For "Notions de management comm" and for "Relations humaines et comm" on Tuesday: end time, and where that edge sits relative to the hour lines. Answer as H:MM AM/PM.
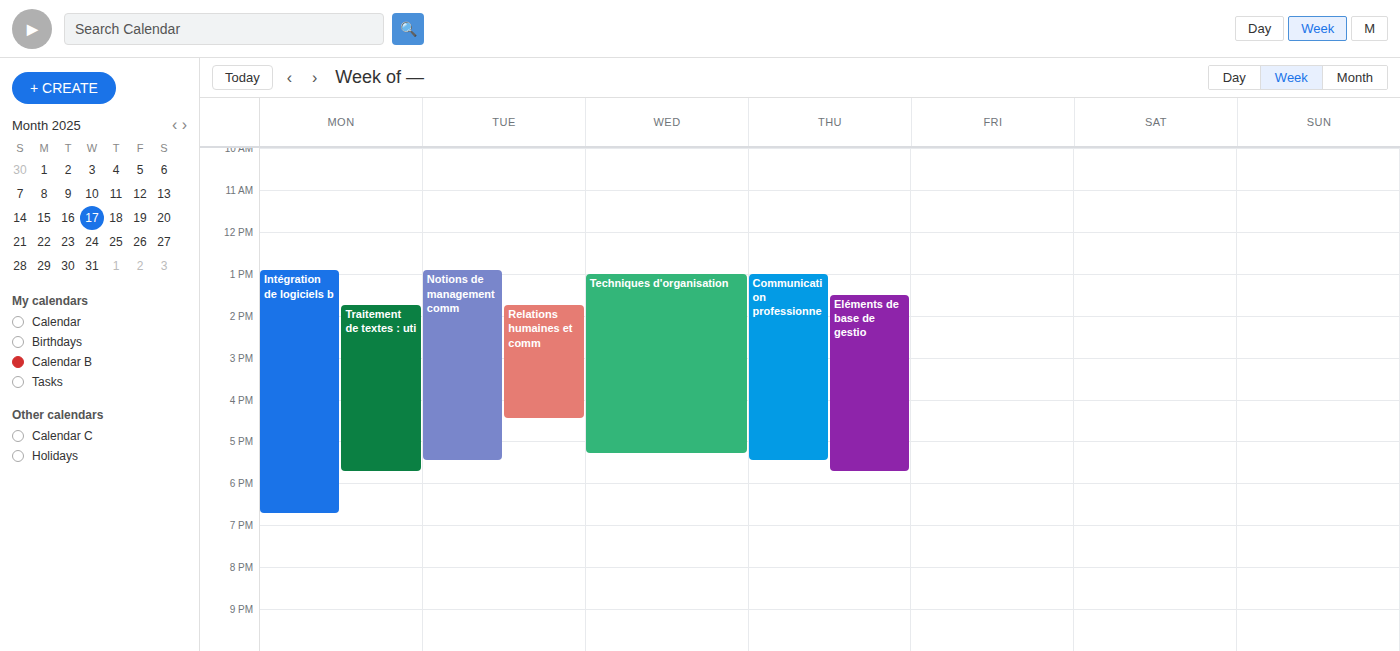
"Notions de management comm": 5:30 PM, halfway between the 5 PM and 6 PM lines. "Relations humaines et comm": 4:30 PM, halfway between the 4 PM and 5 PM lines.